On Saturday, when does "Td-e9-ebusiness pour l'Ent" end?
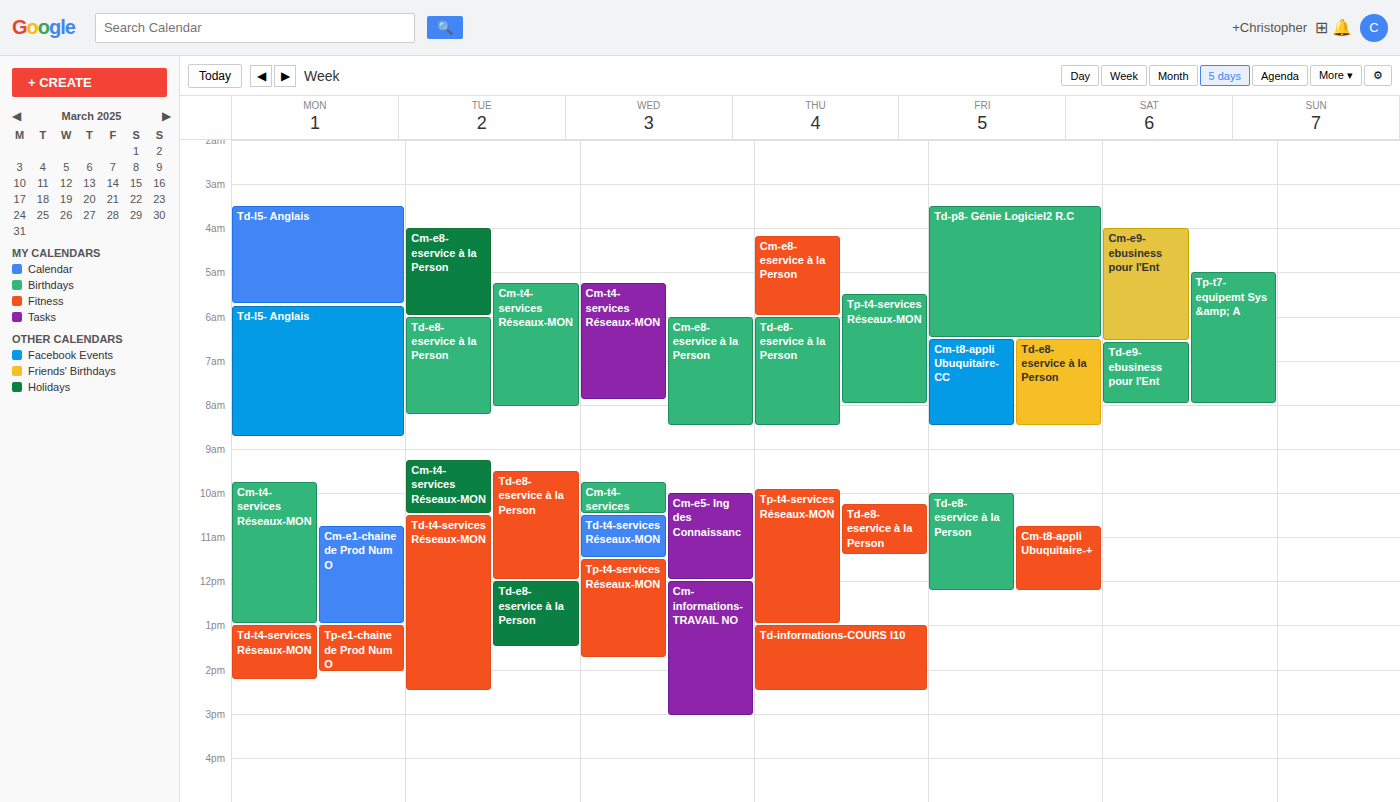
8:00 AM